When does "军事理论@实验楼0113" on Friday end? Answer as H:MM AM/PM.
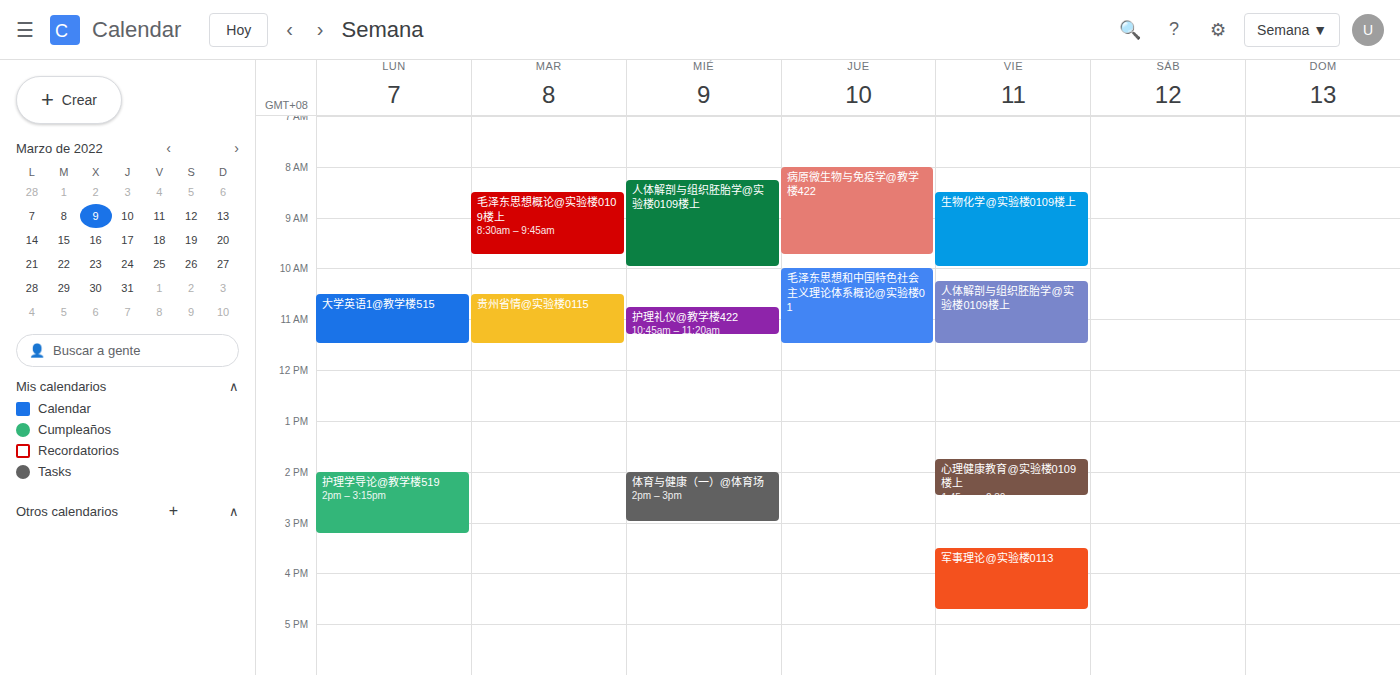
4:45 PM